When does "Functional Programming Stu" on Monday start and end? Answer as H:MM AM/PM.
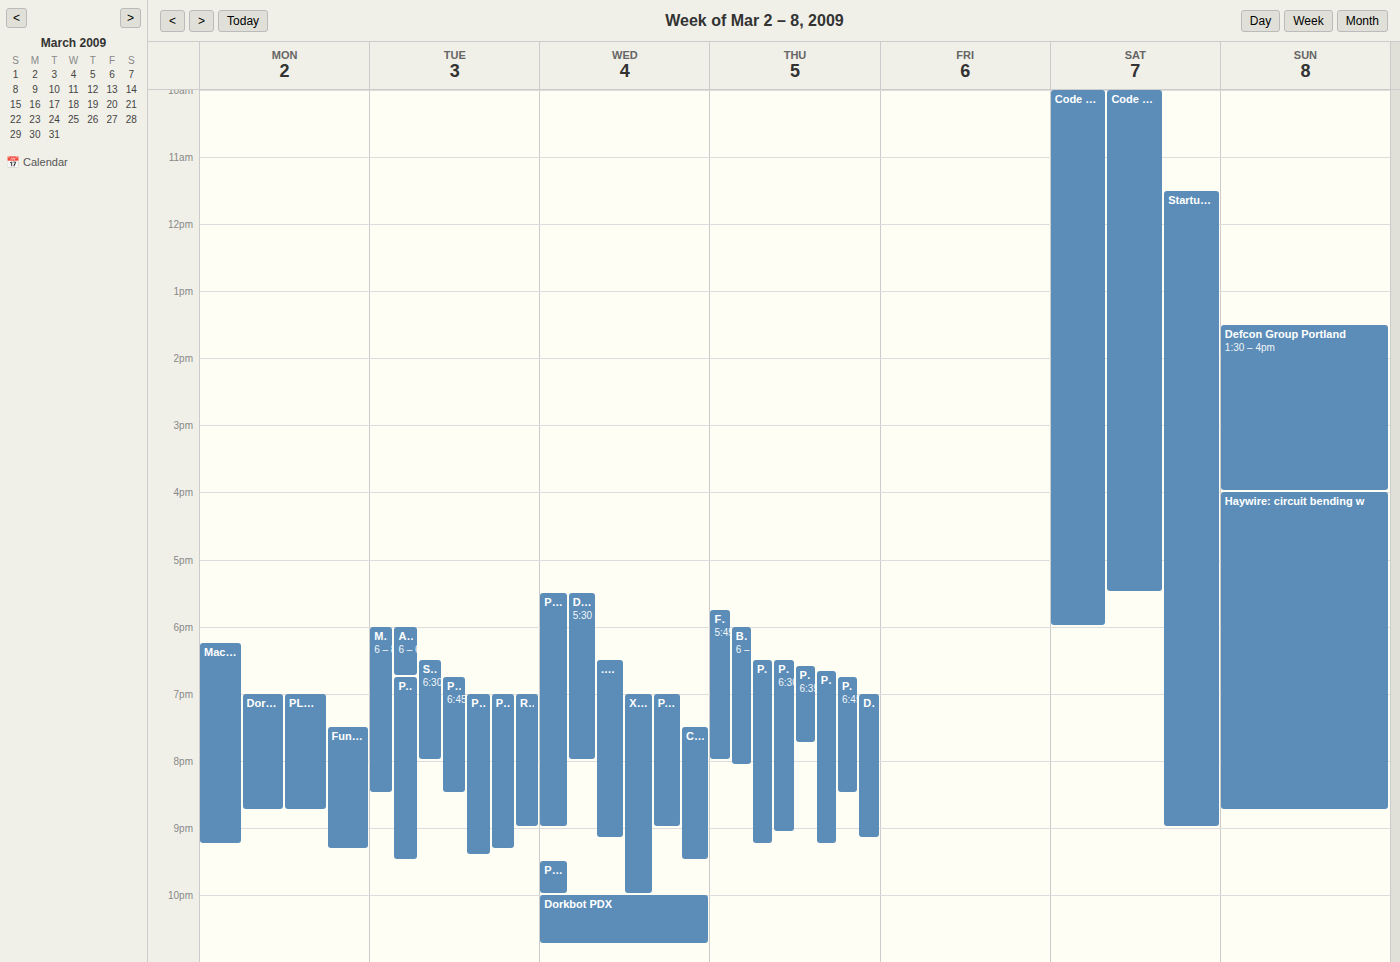
7:30 PM to 9:20 PM